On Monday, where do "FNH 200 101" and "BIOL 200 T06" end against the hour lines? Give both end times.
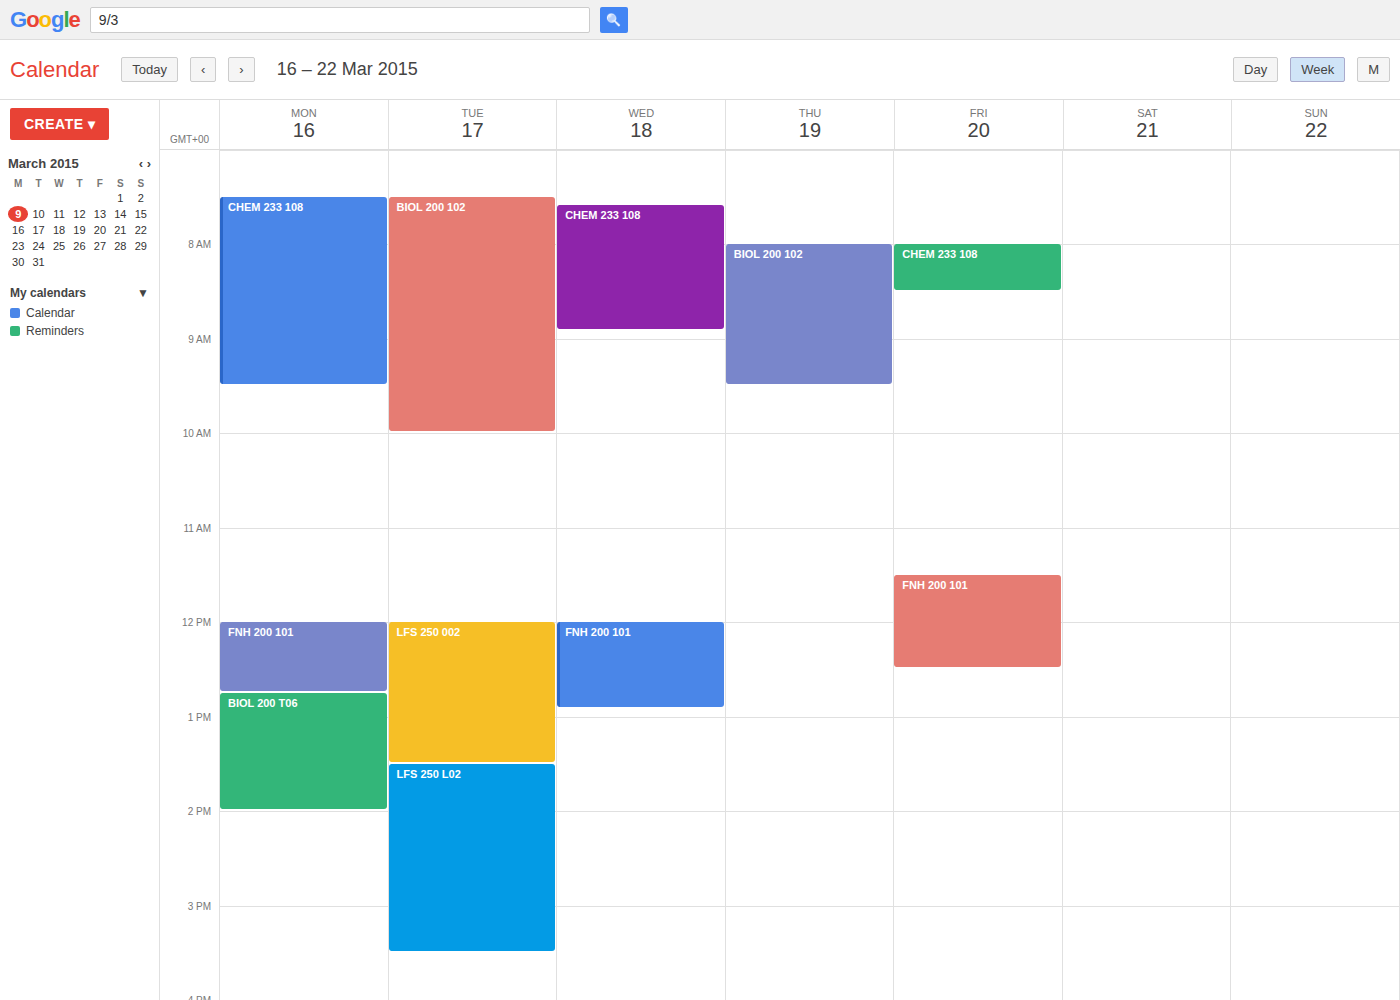
"FNH 200 101": 12:45 PM, neither: three quarters of the way from the 12 PM line to the 1 PM line. "BIOL 200 T06": 2:00 PM, exactly on the 2 PM line.